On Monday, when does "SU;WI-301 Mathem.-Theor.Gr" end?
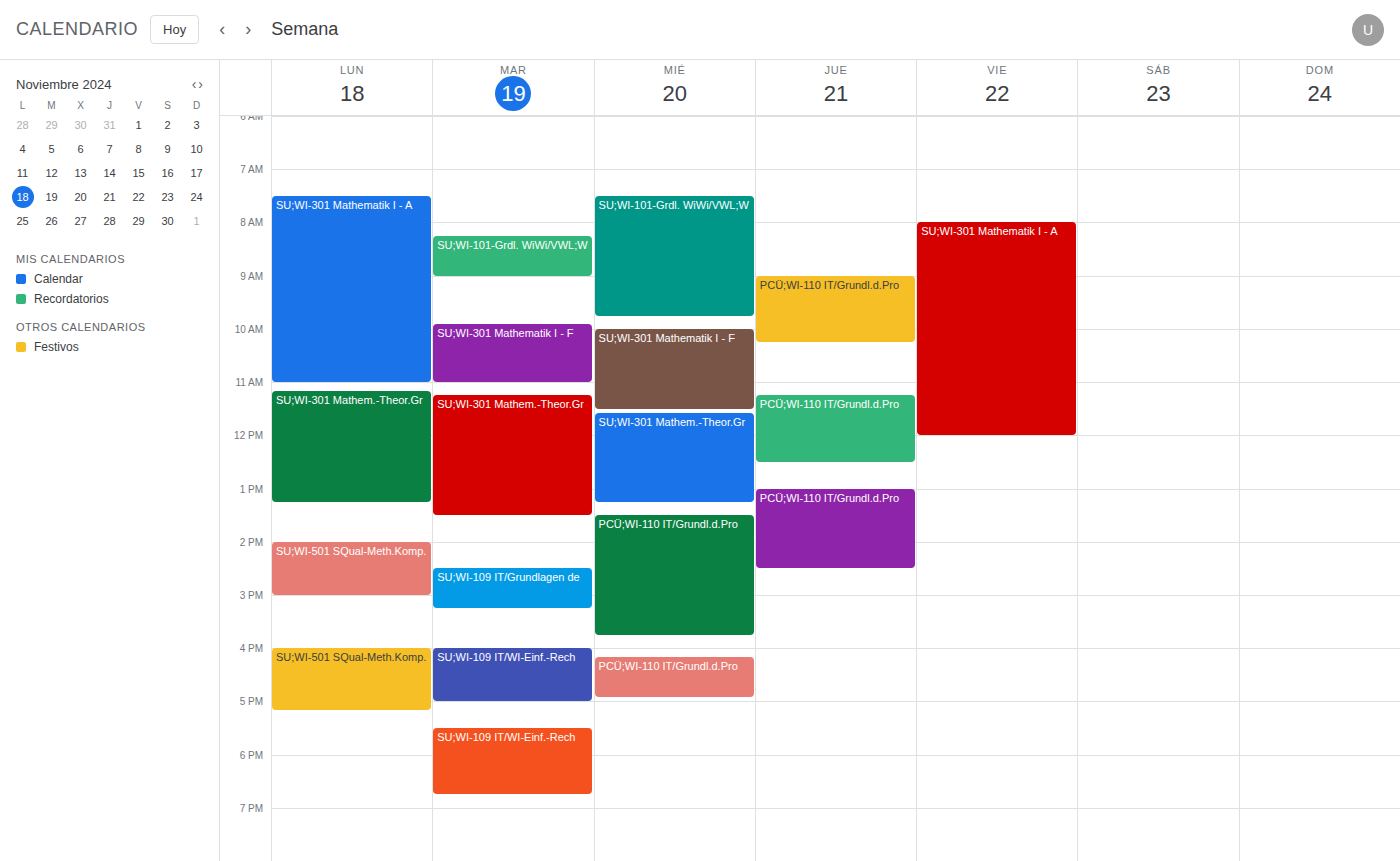
1:15 PM